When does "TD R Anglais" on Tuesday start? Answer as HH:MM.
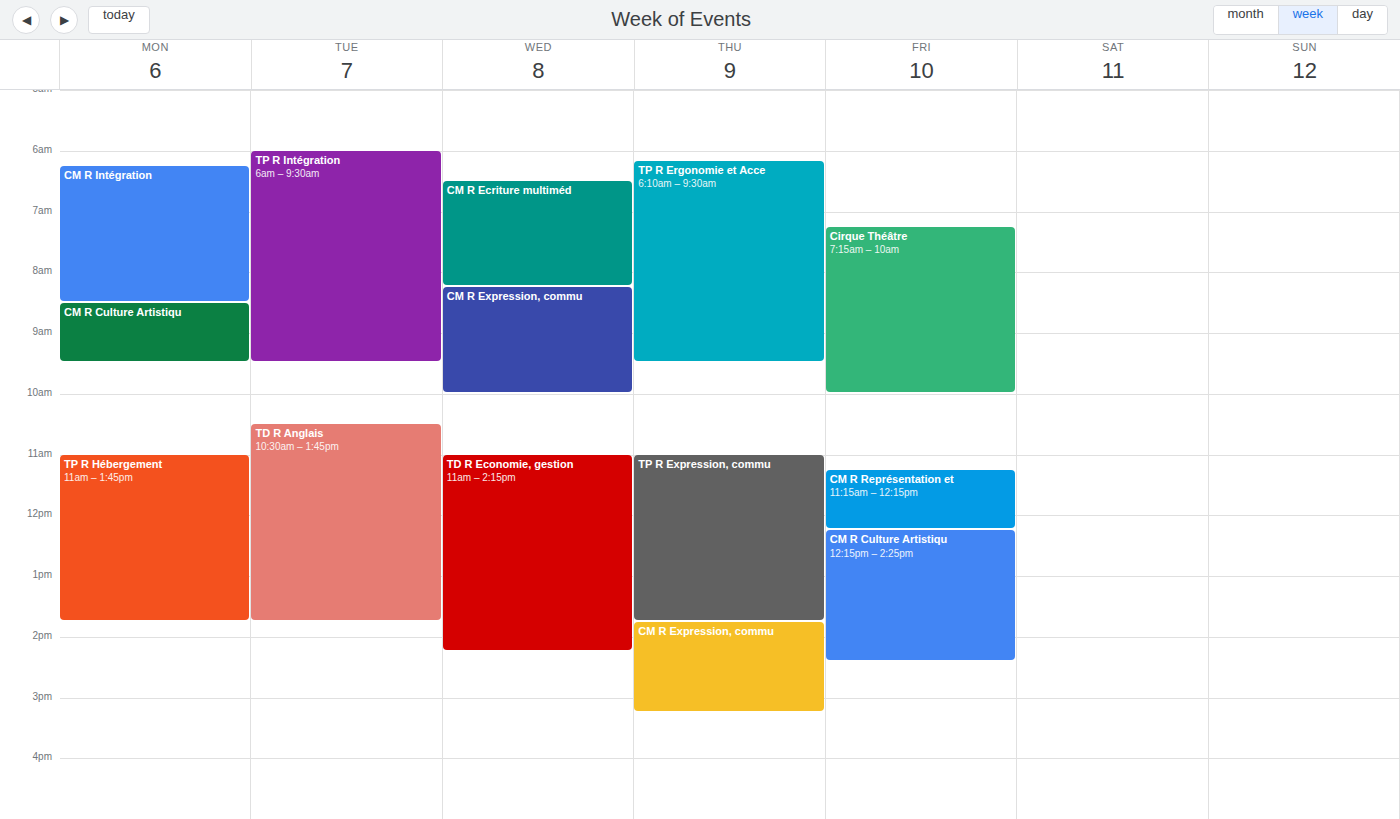
10:30